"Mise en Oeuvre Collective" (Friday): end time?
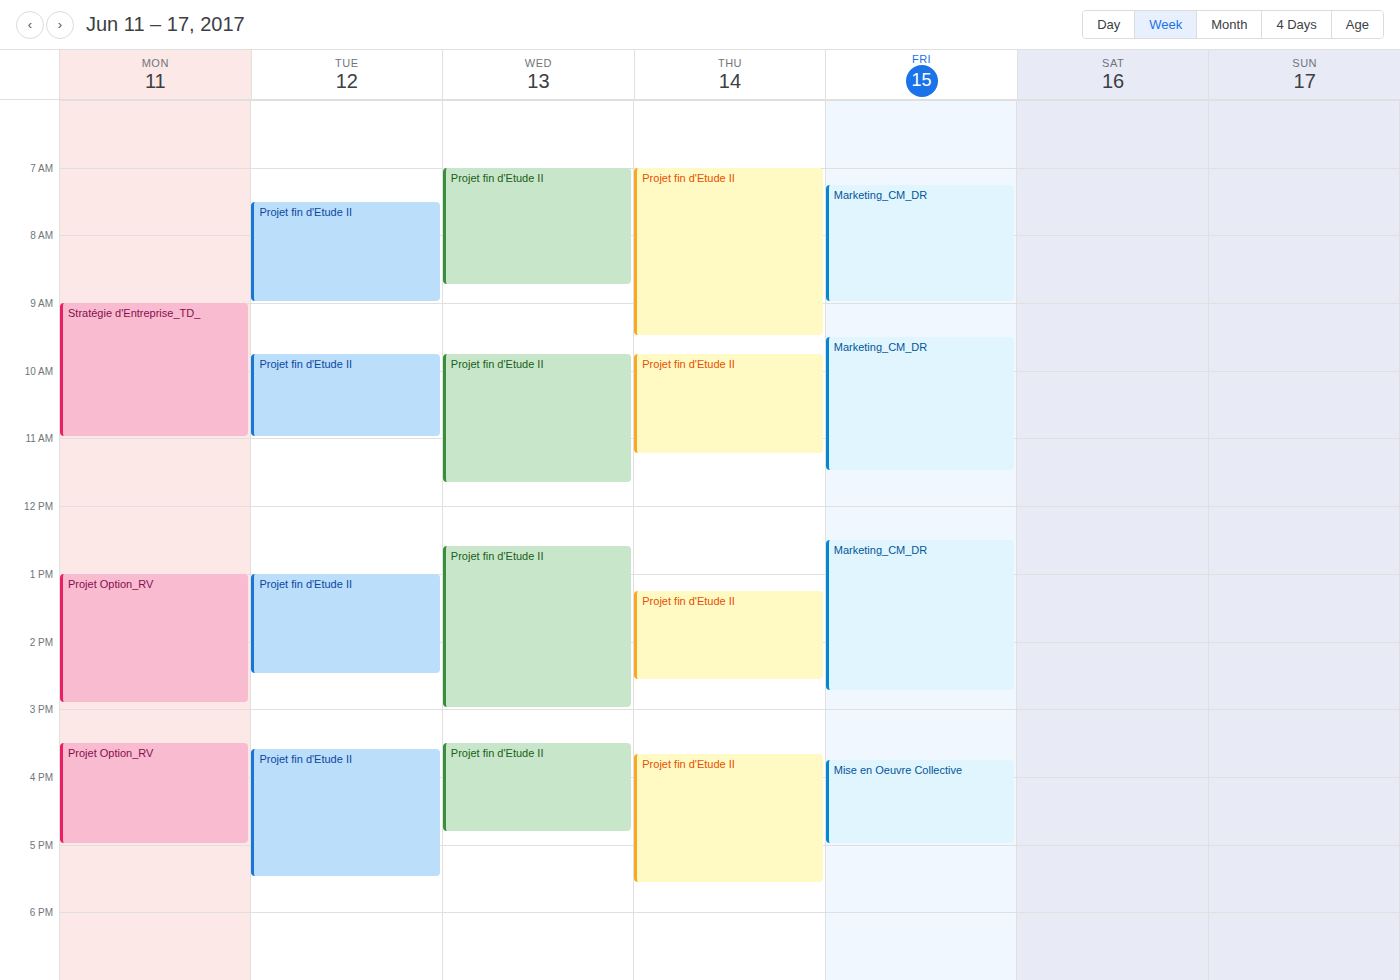
5:00 PM